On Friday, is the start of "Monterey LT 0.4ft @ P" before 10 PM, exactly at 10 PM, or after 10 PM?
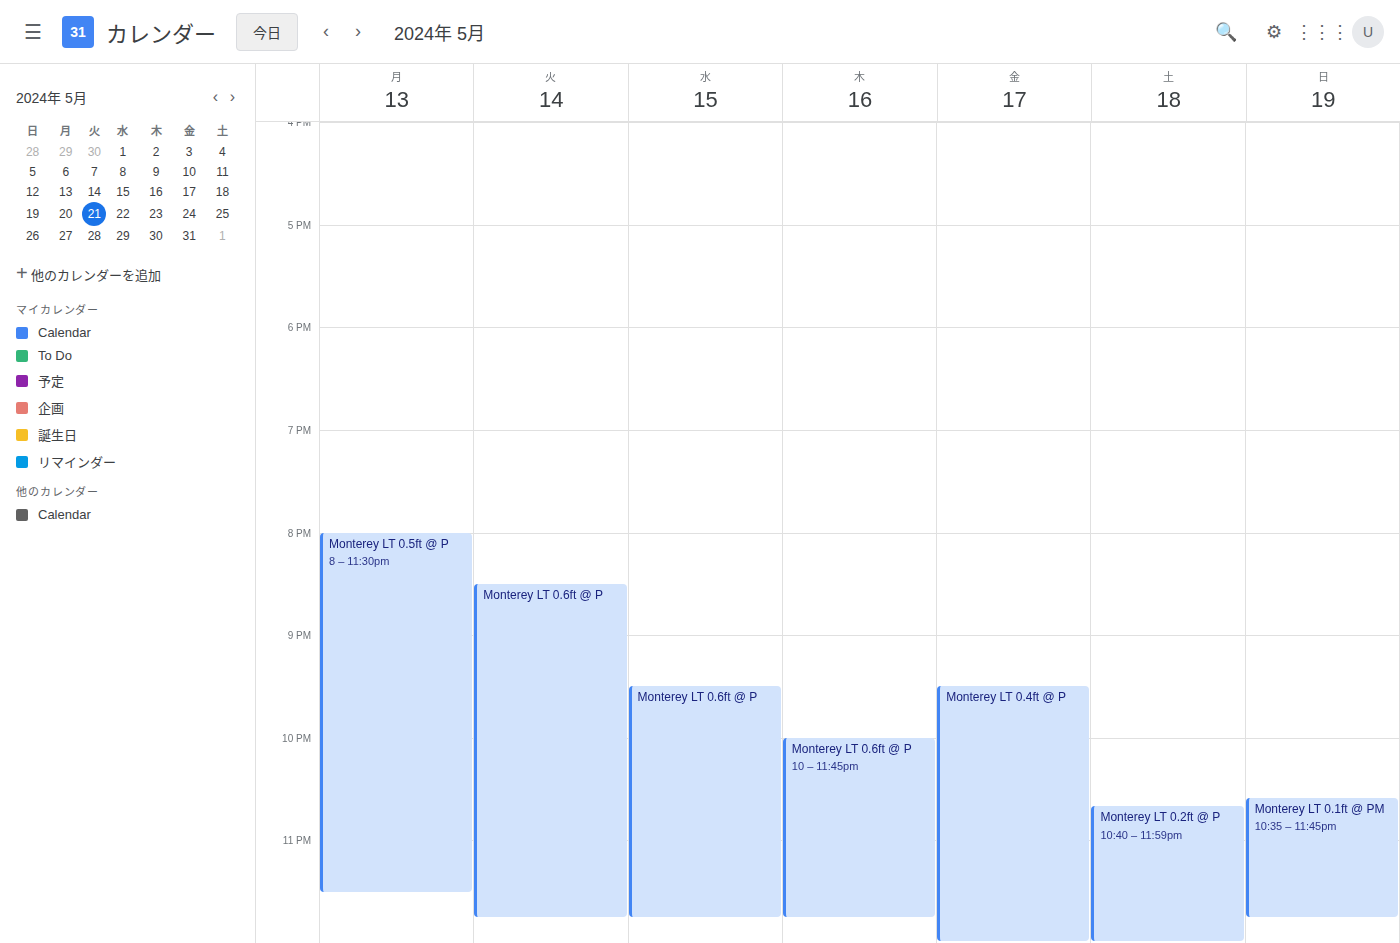
9:30 PM -- before 10 PM, 30 minutes above the 10 PM line.